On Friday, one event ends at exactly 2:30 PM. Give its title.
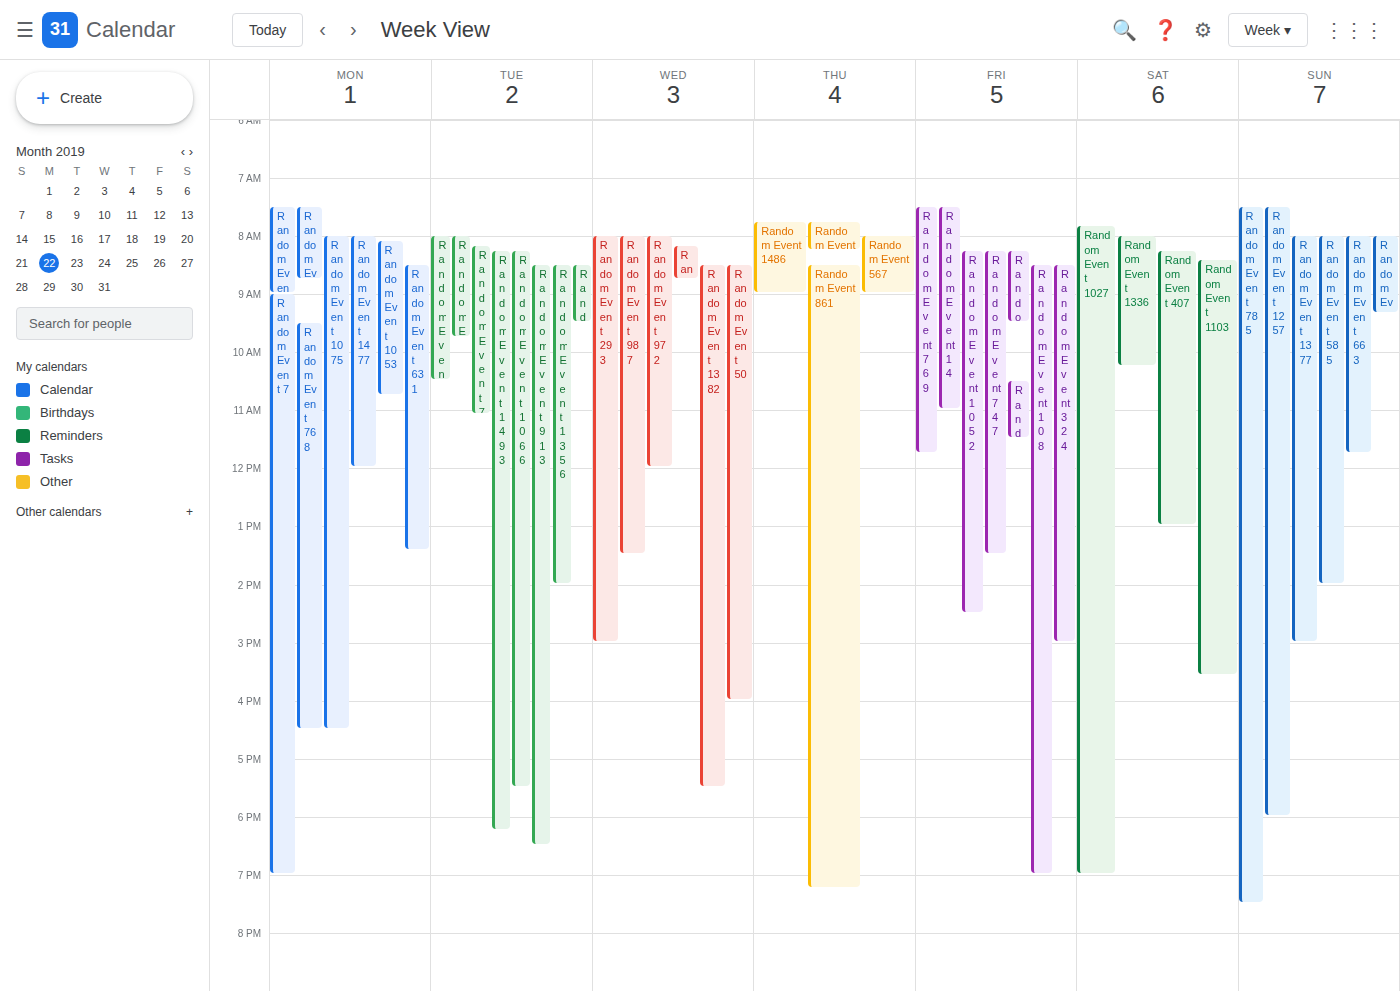
"Random Event 1052"